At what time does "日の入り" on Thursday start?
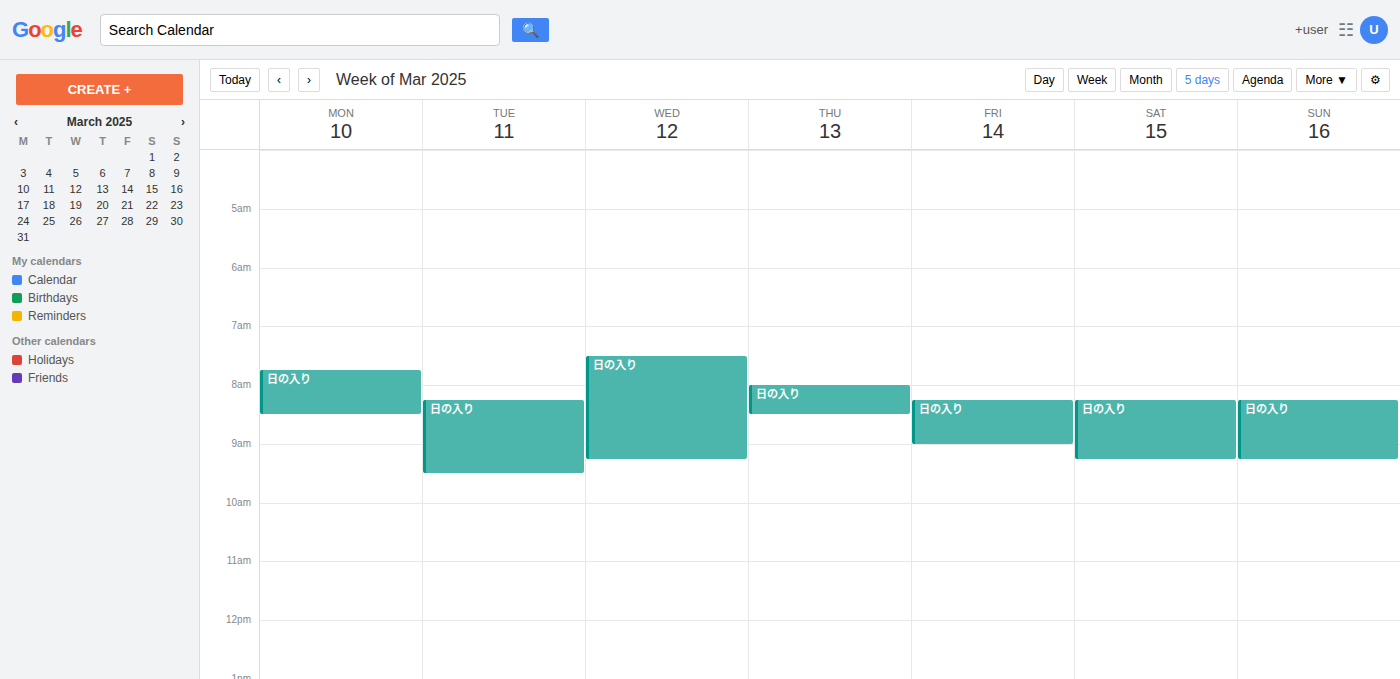
8:00 AM